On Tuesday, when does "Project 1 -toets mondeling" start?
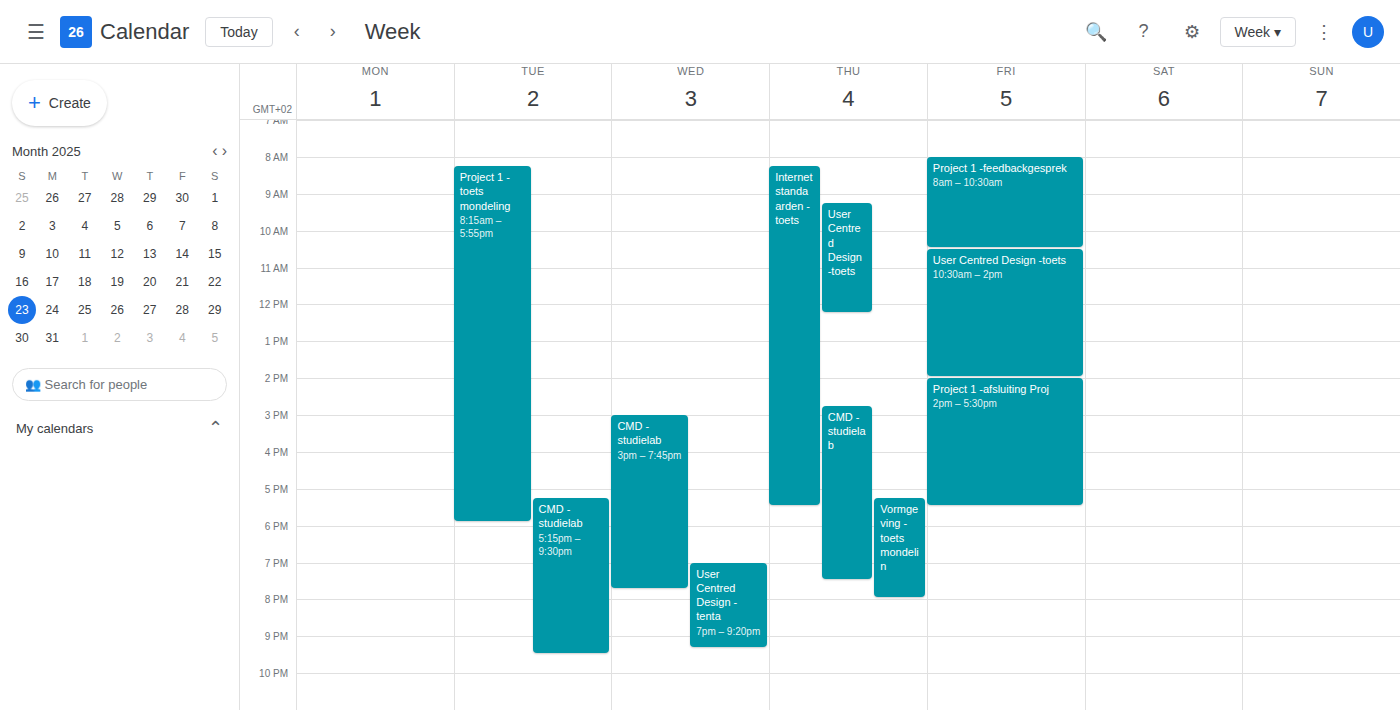
8:15 AM